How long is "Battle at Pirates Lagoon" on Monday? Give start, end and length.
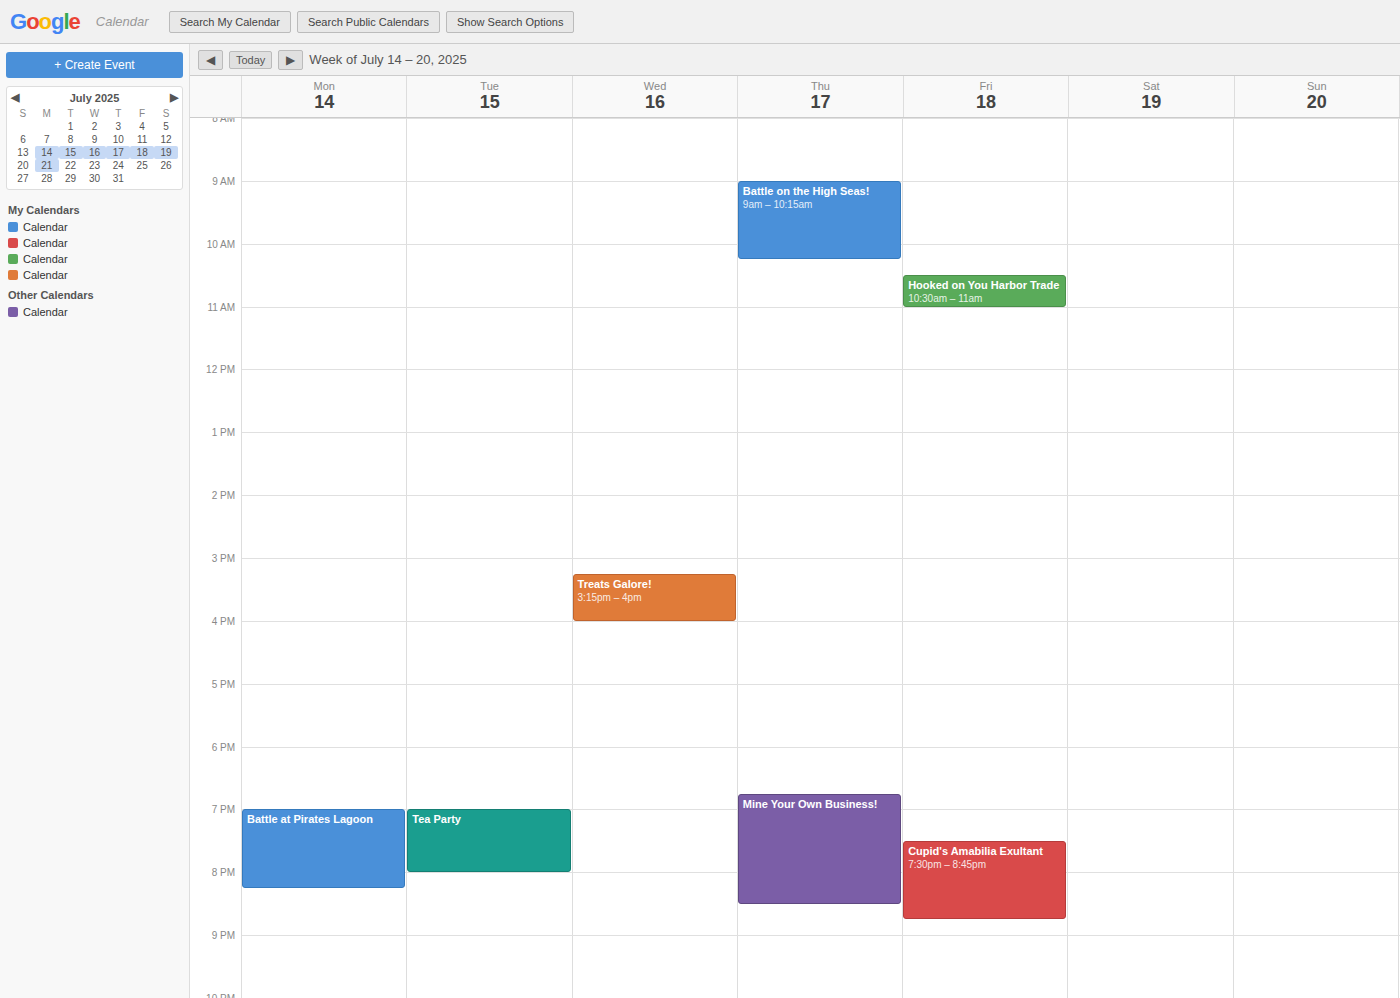
7:00 PM to 8:15 PM, 1 hour 15 minutes